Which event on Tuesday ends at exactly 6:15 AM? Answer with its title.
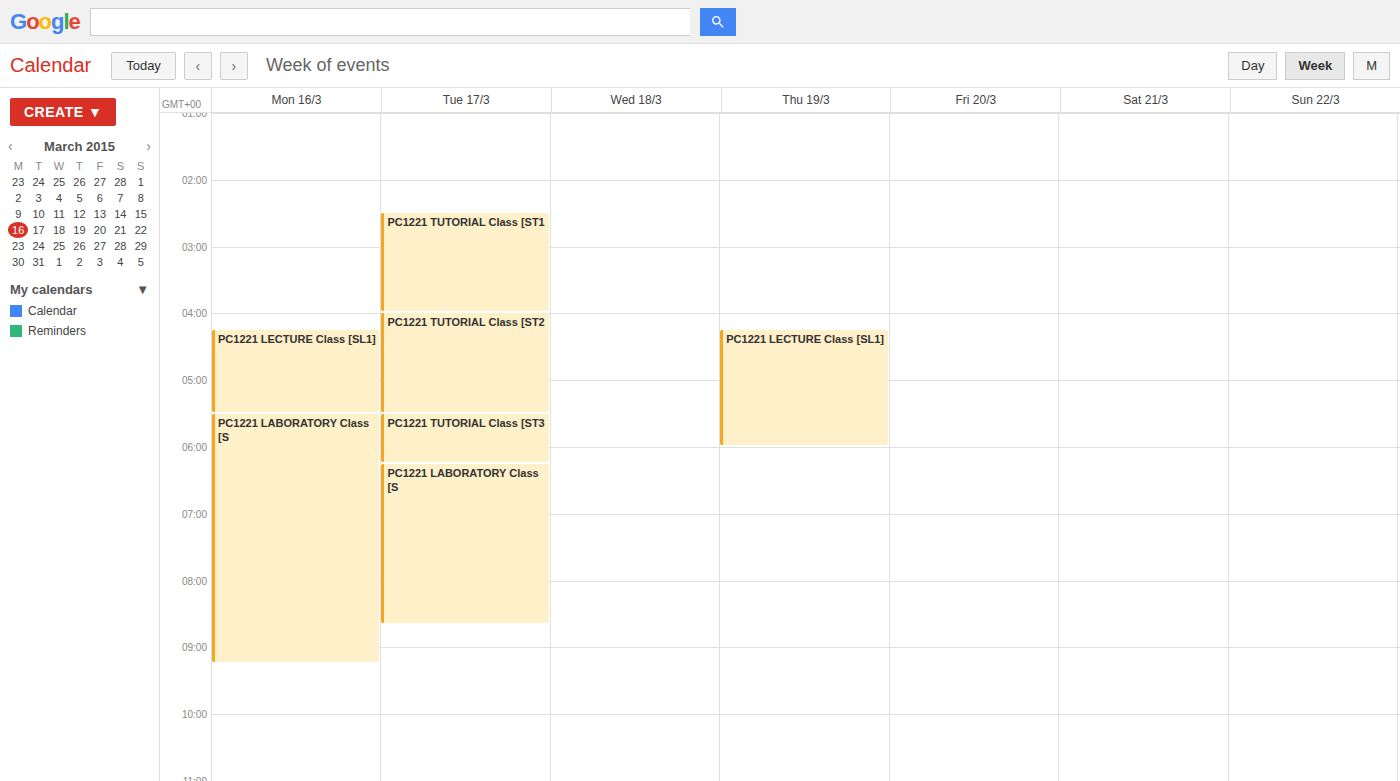
"PC1221 TUTORIAL Class [ST3"